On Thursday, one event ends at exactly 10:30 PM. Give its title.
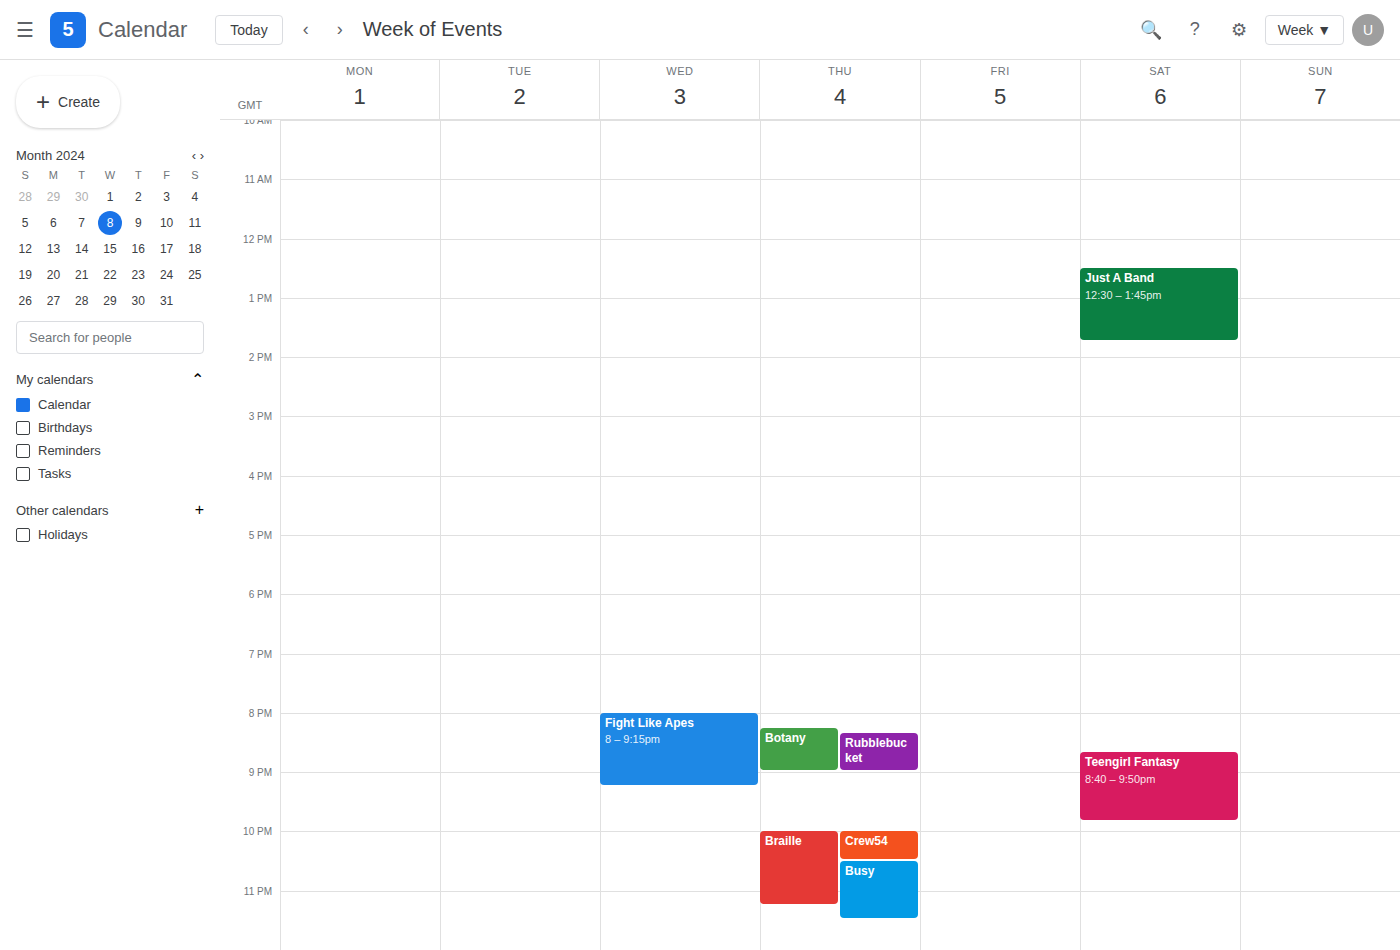
"Crew54"